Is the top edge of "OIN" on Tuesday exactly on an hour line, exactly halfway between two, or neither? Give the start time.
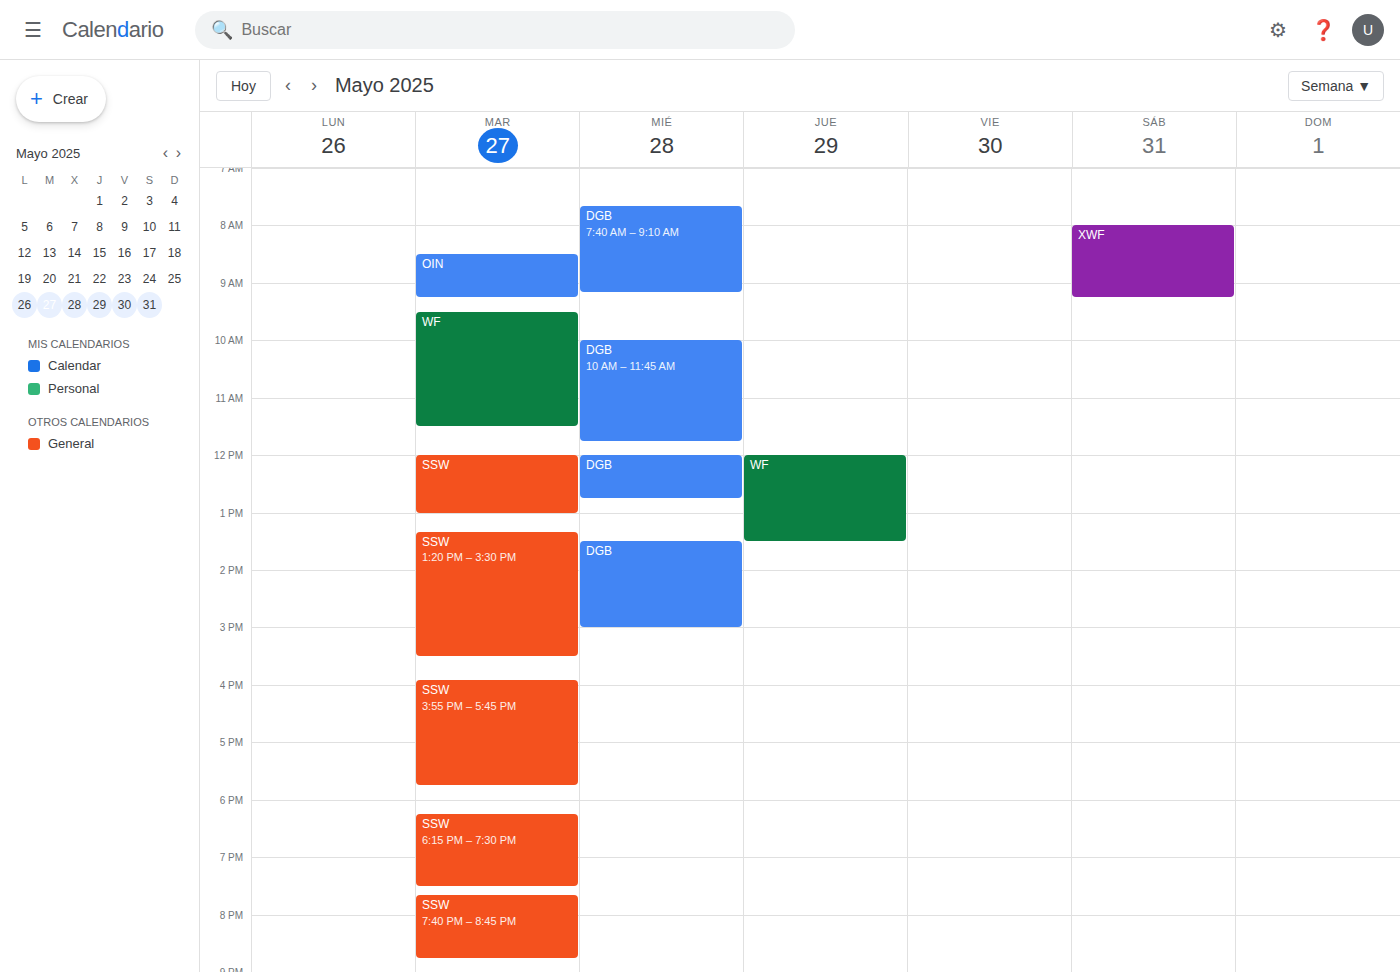
8:30 AM -- halfway between the 8 AM and 9 AM lines.